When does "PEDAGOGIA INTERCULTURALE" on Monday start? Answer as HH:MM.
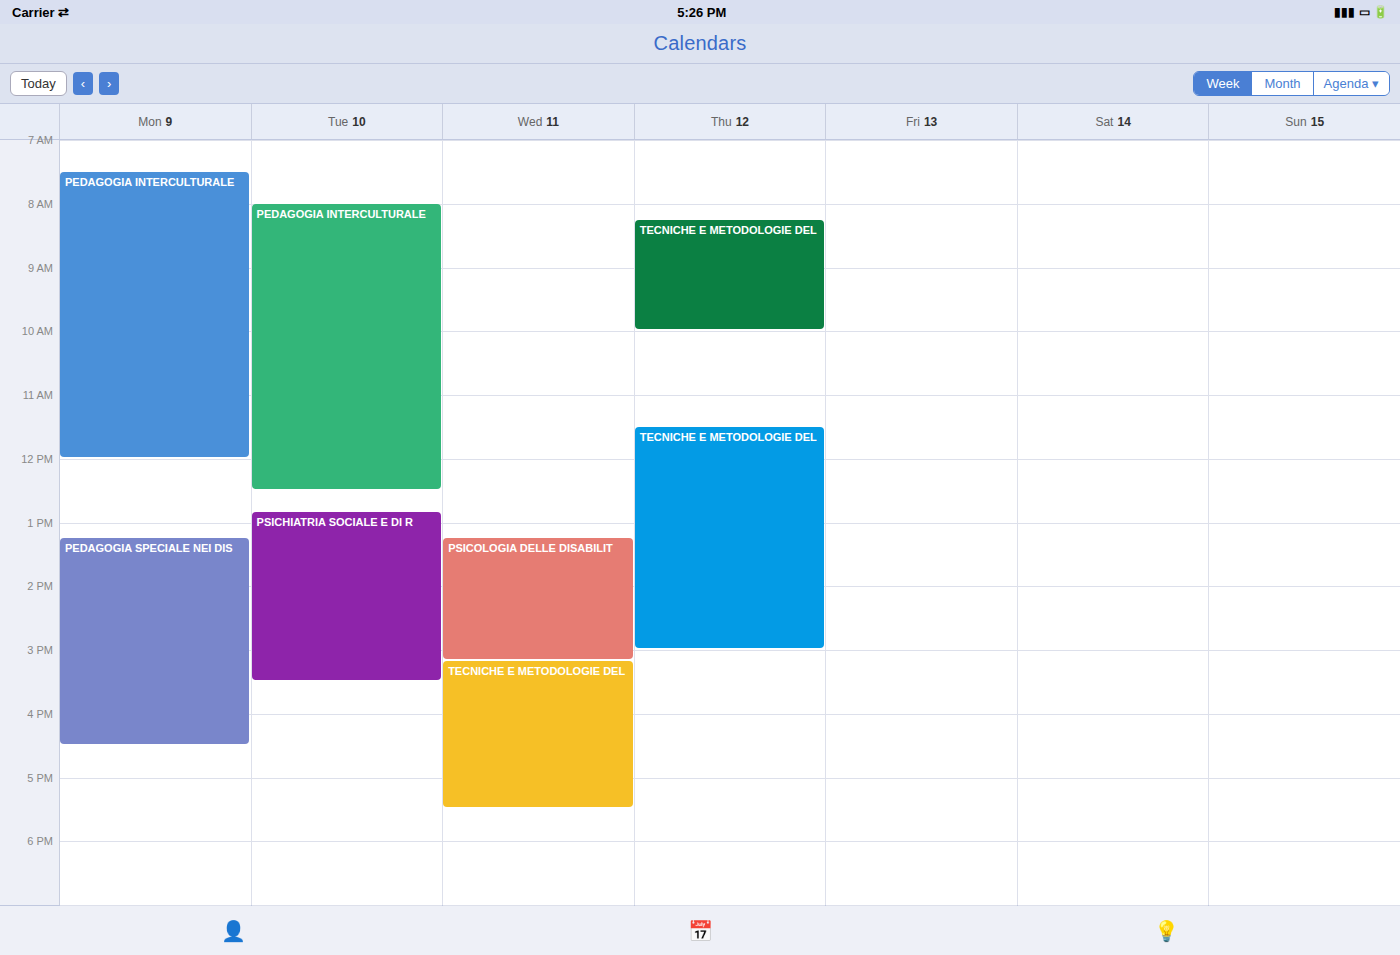
07:30